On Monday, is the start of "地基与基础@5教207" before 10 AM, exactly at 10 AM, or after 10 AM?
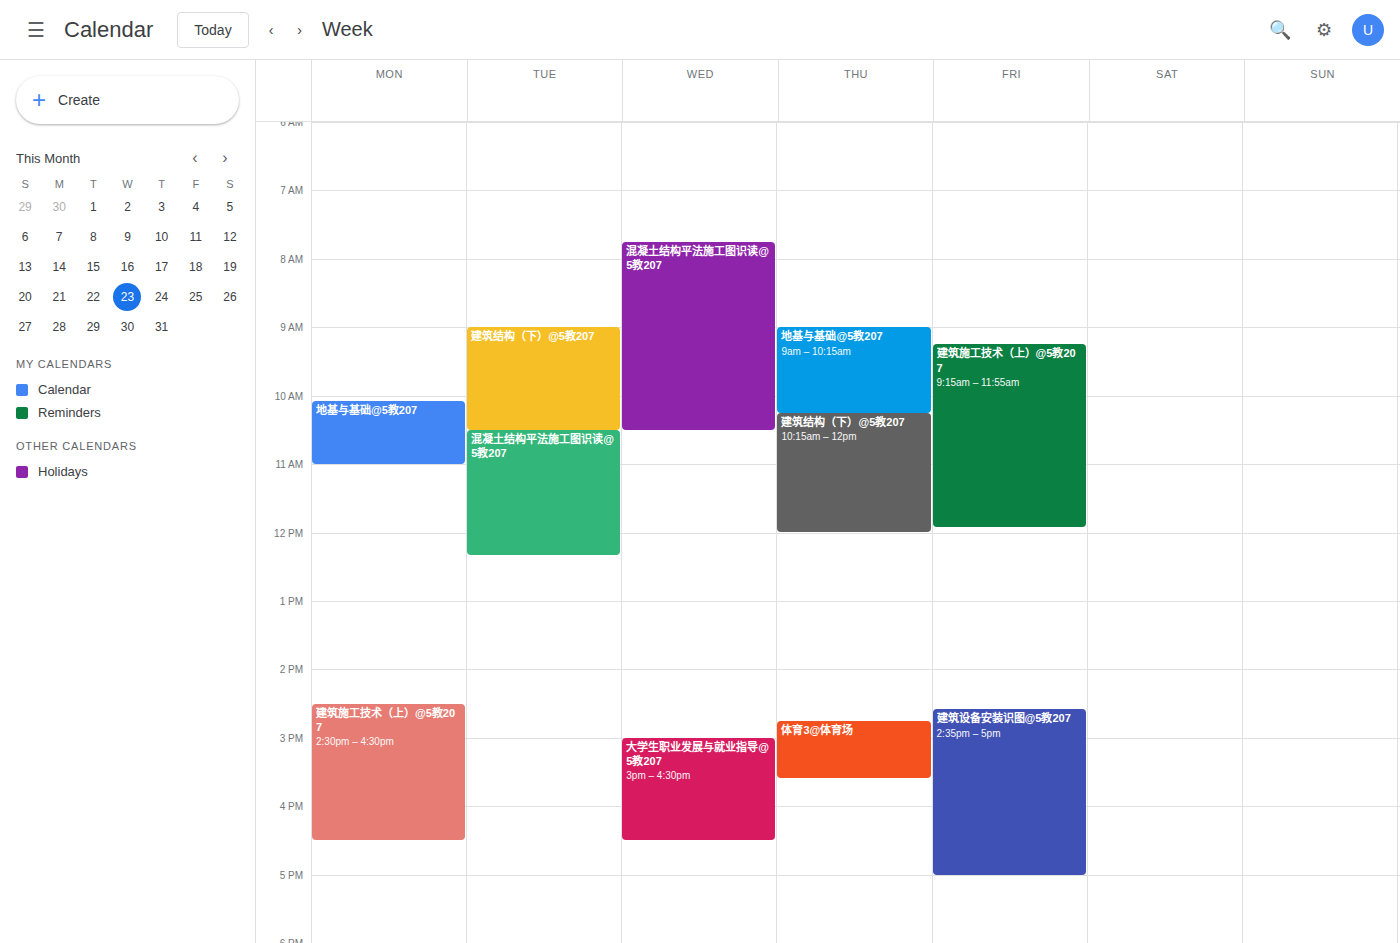
10:05 AM -- after 10 AM, 5 minutes below the 10 AM line.